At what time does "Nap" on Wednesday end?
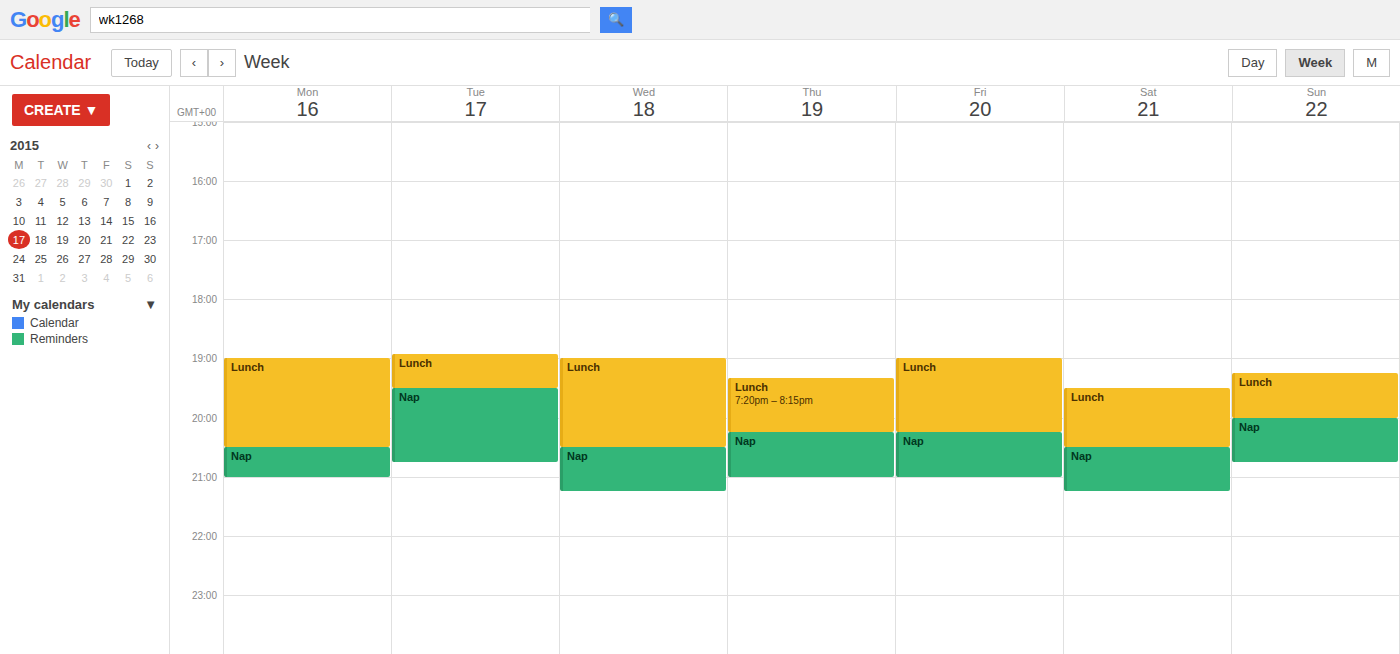
9:15 PM